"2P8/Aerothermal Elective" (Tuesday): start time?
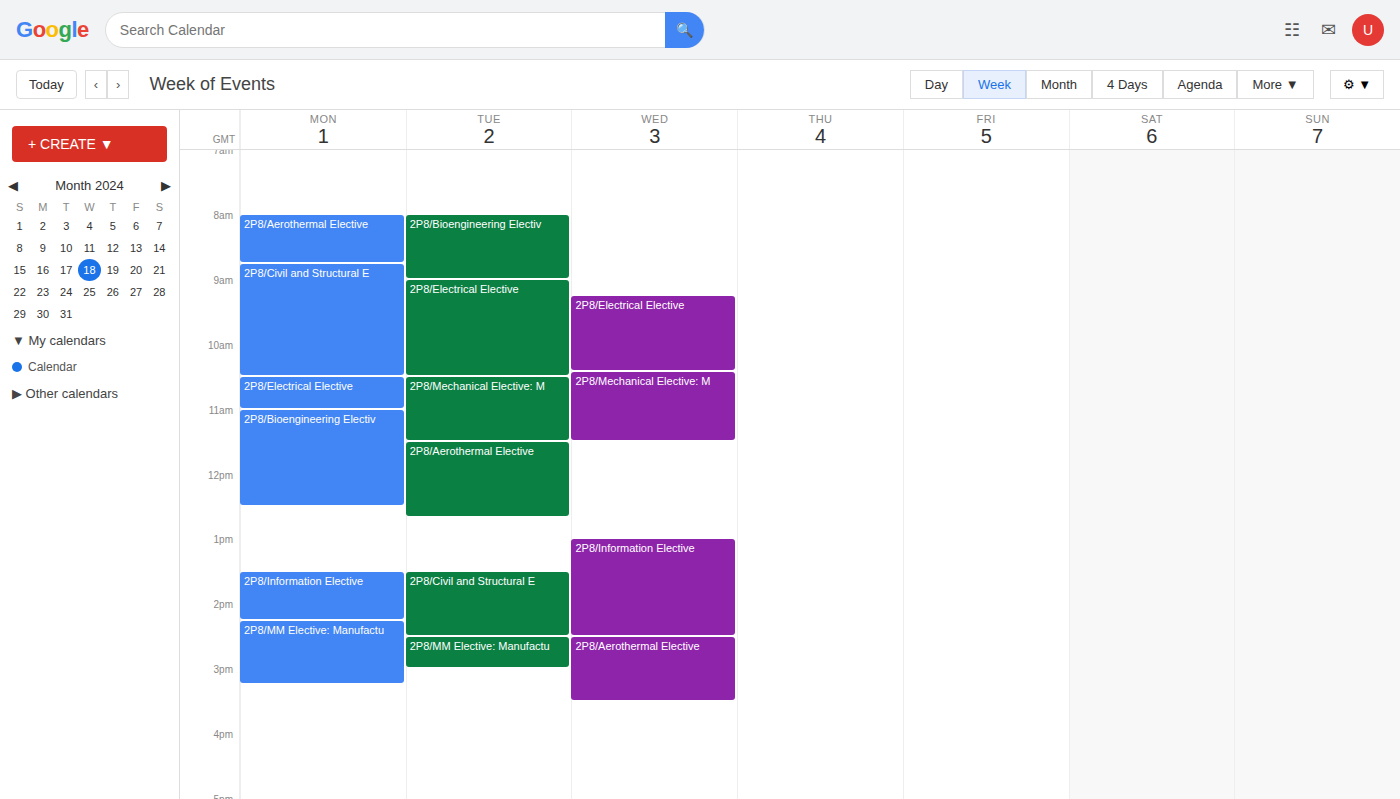
11:30 AM